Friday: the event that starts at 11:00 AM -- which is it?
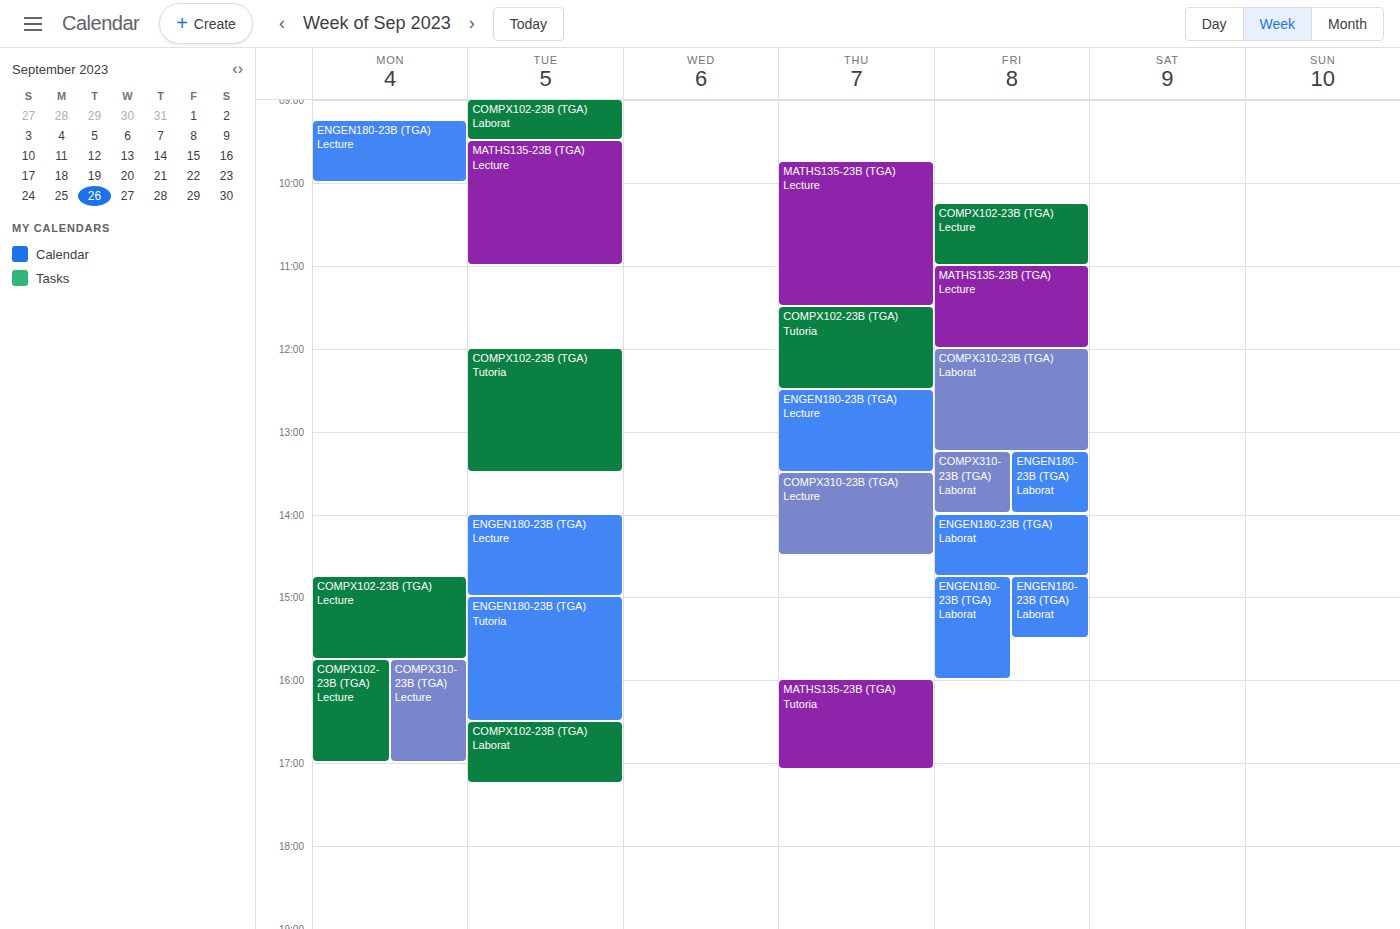
"MATHS135-23B (TGA) Lecture"